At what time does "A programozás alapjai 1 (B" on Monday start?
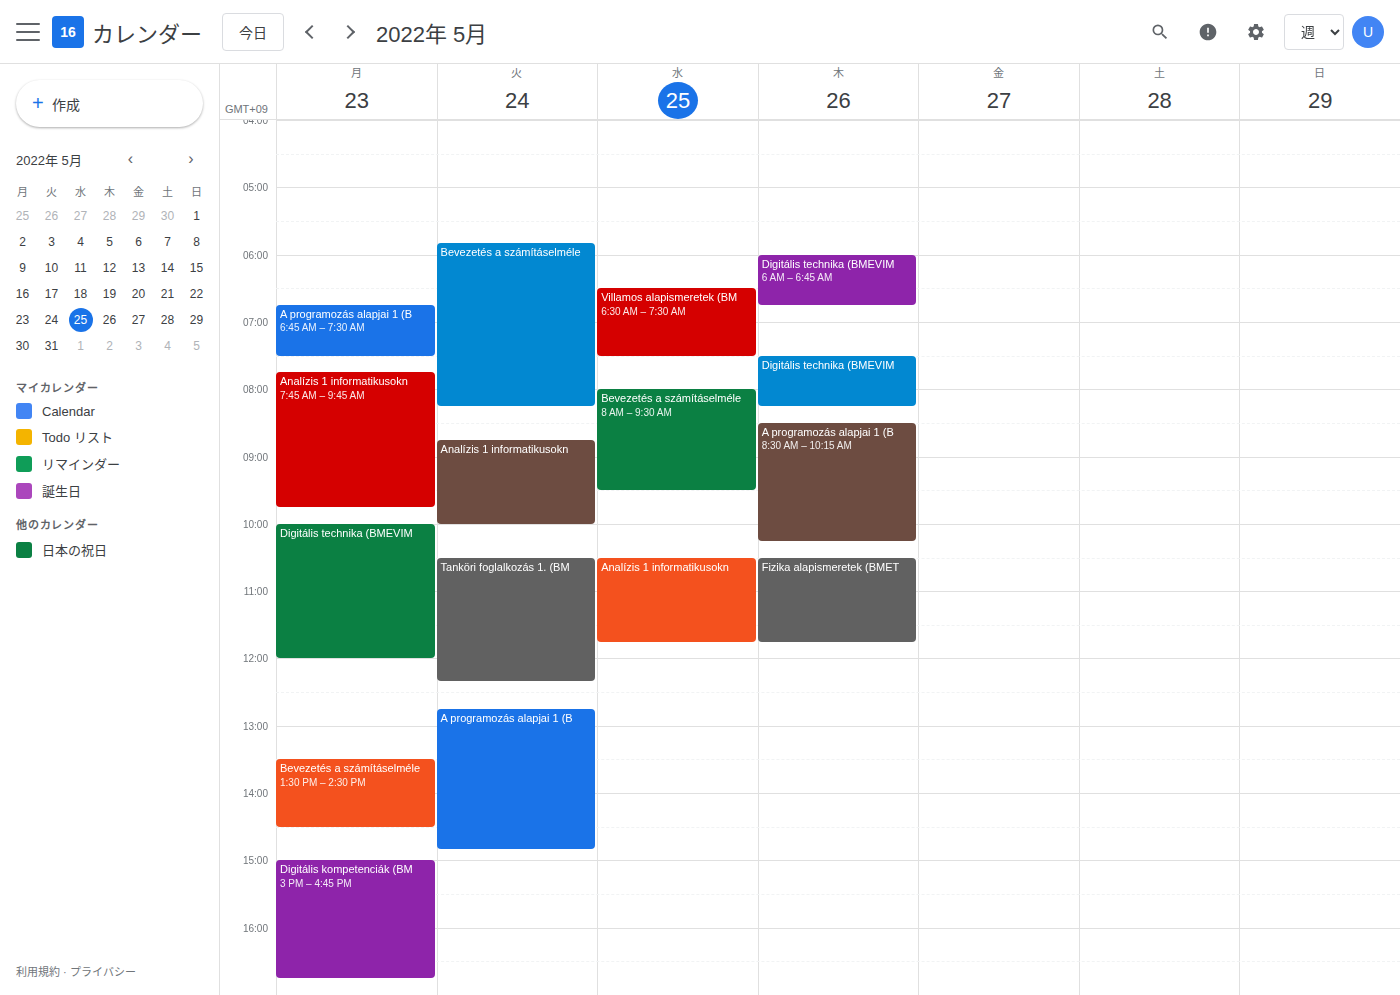
6:45 AM